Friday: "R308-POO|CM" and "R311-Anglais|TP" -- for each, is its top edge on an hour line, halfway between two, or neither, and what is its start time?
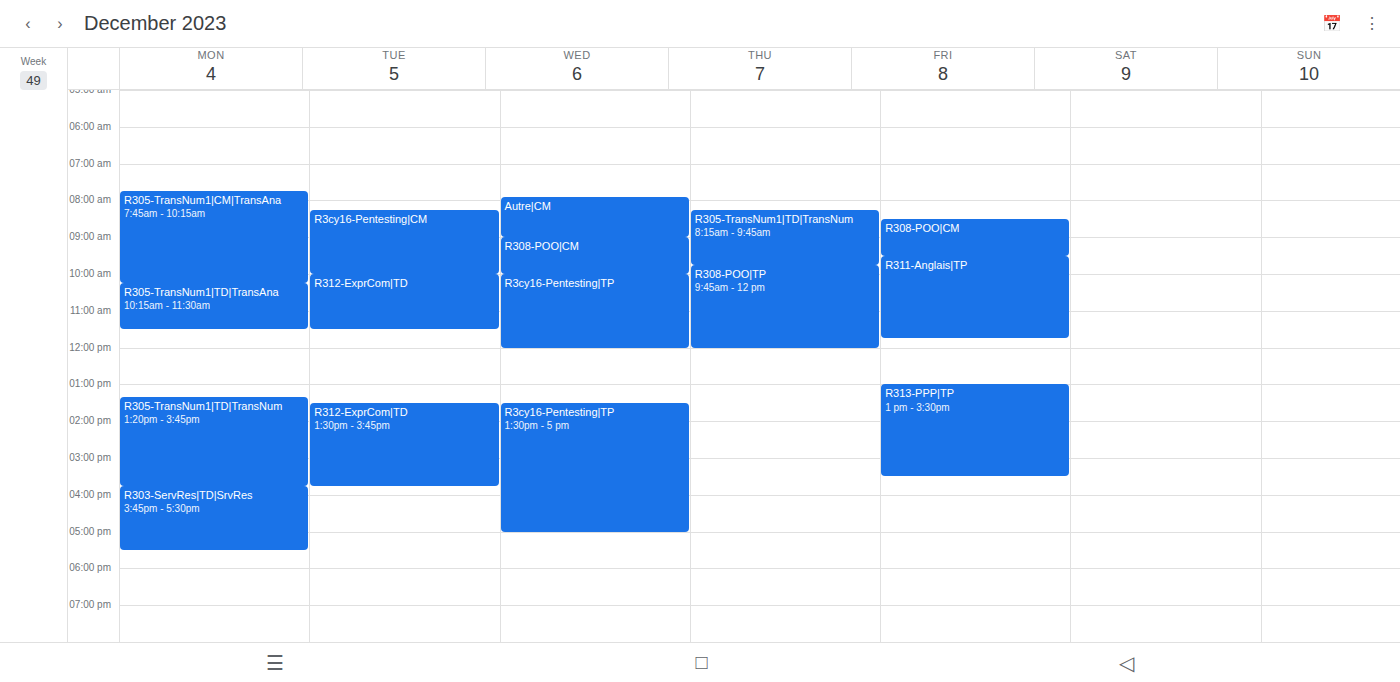
"R308-POO|CM": 8:30 AM, halfway between the 8 AM and 9 AM lines. "R311-Anglais|TP": 9:30 AM, halfway between the 9 AM and 10 AM lines.